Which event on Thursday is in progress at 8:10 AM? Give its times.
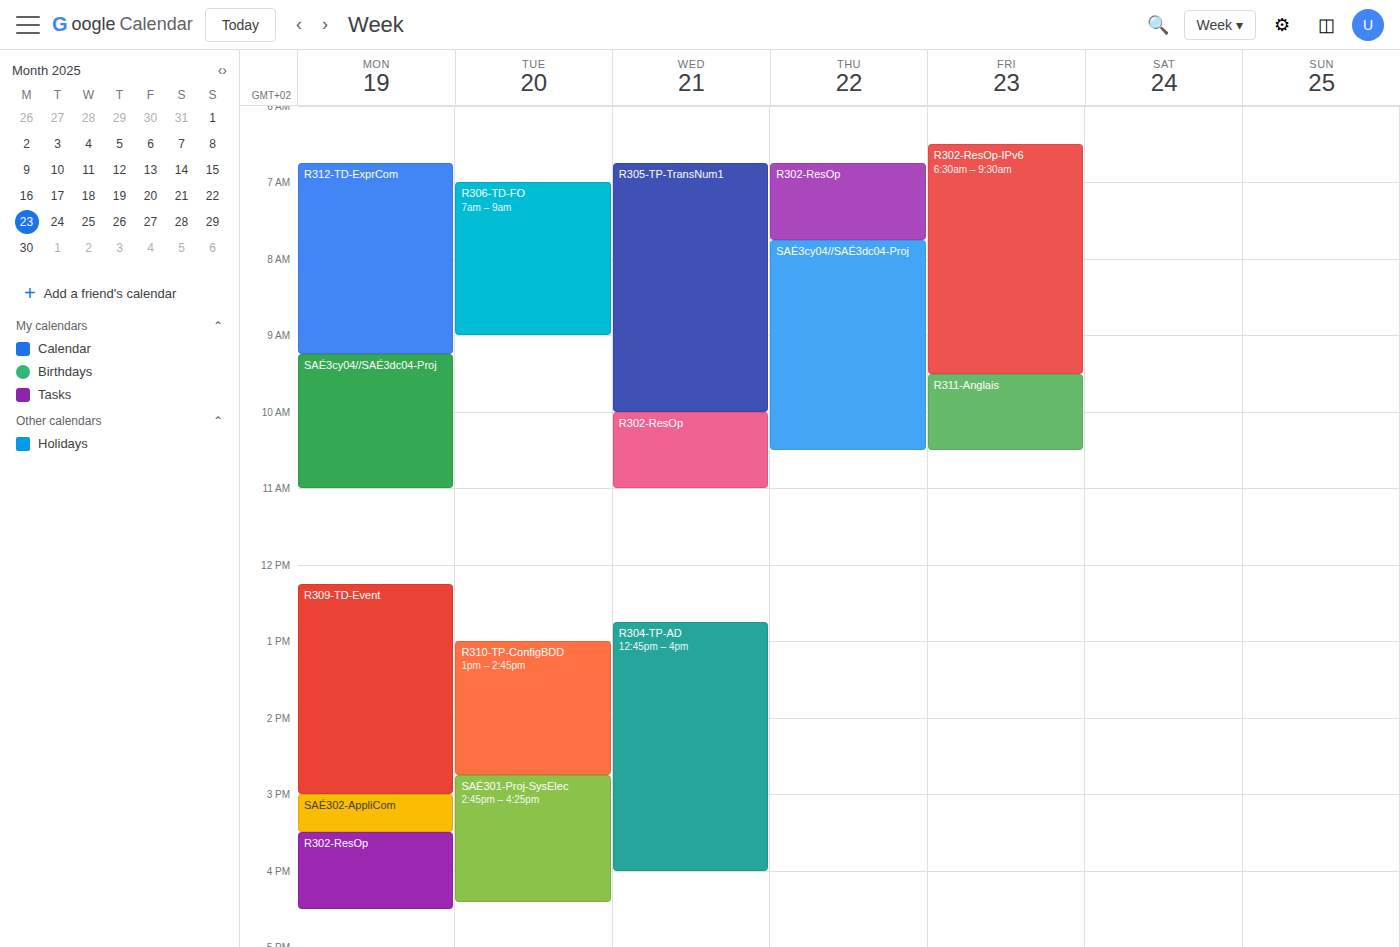
"SAÉ3cy04//SAÉ3dc04-Proj", 7:45 AM to 10:30 AM